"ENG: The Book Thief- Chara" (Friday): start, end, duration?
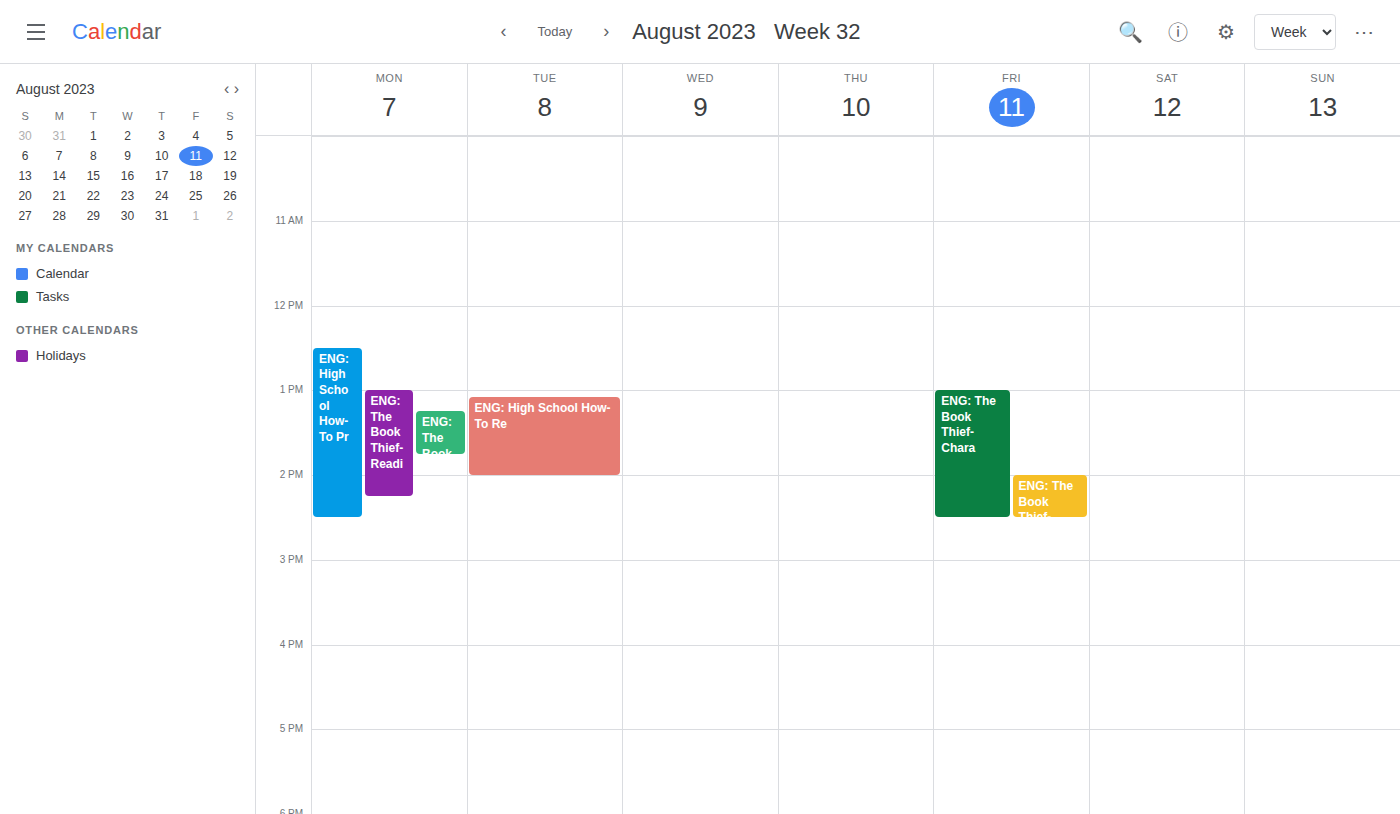
1:00 PM to 2:30 PM, 1 hour 30 minutes